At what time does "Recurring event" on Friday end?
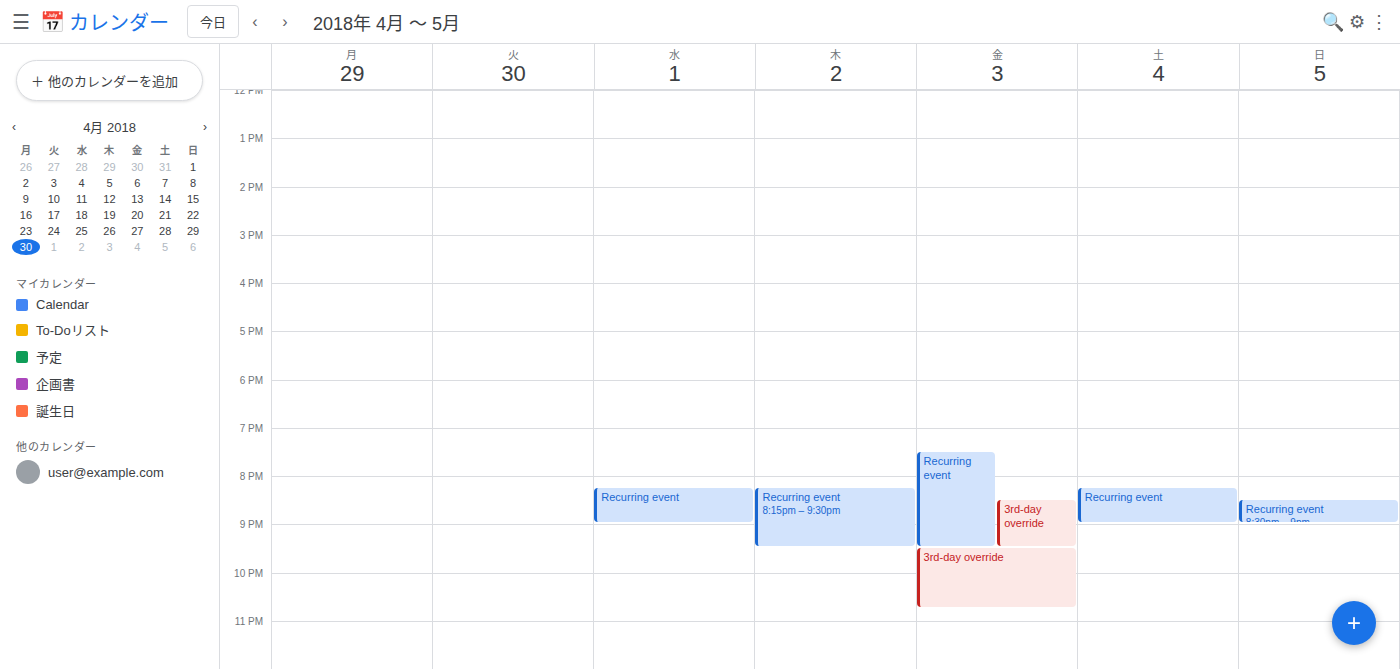
9:30 PM